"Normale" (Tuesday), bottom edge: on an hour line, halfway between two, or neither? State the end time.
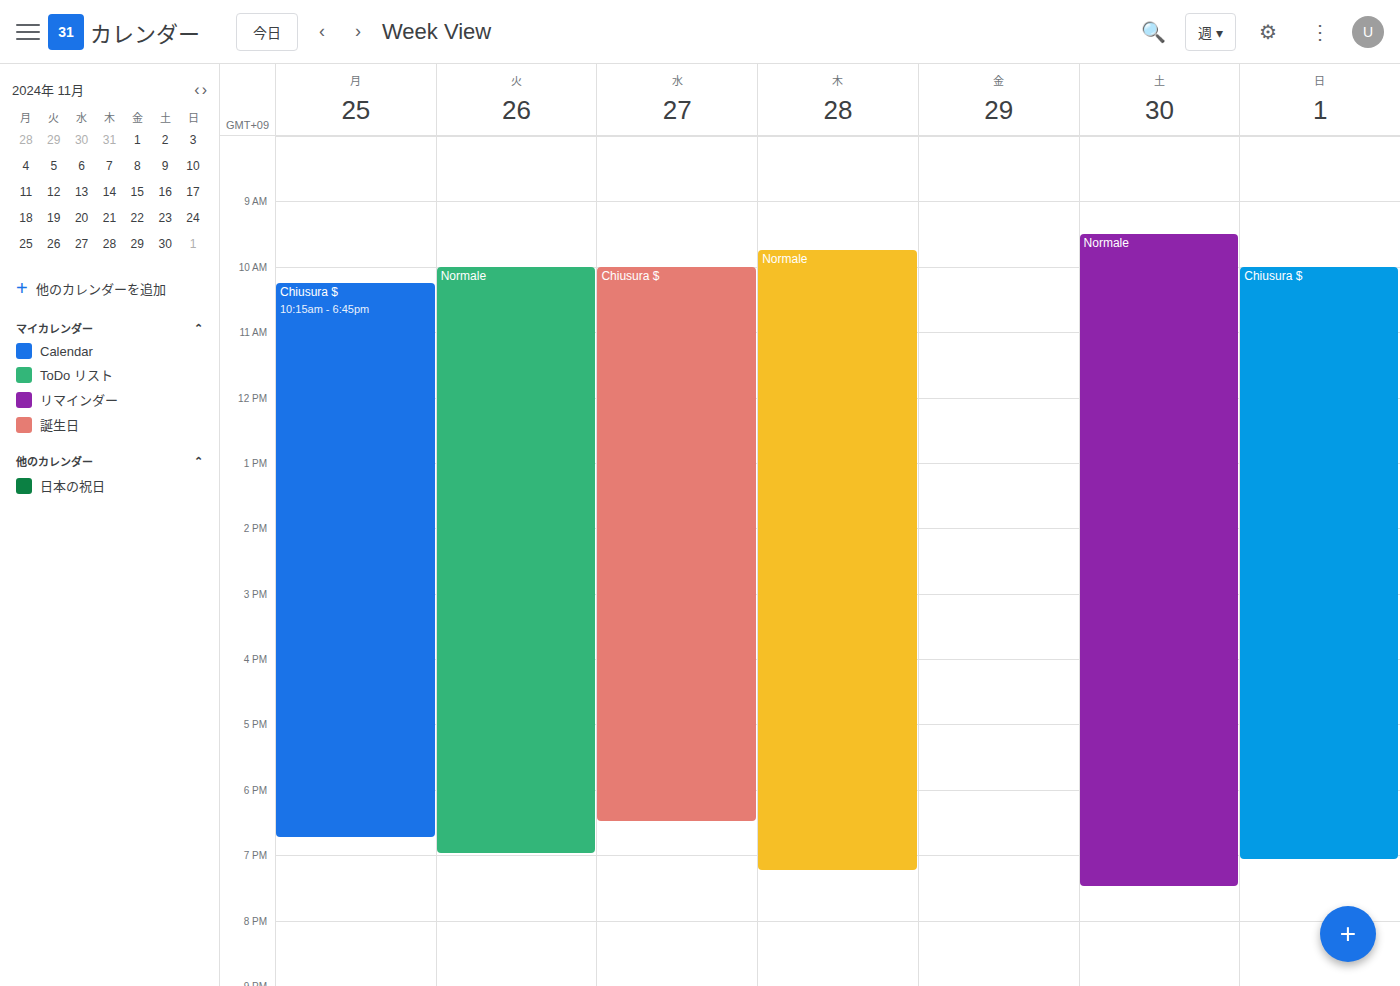
7:00 PM -- exactly on the 7 PM line.